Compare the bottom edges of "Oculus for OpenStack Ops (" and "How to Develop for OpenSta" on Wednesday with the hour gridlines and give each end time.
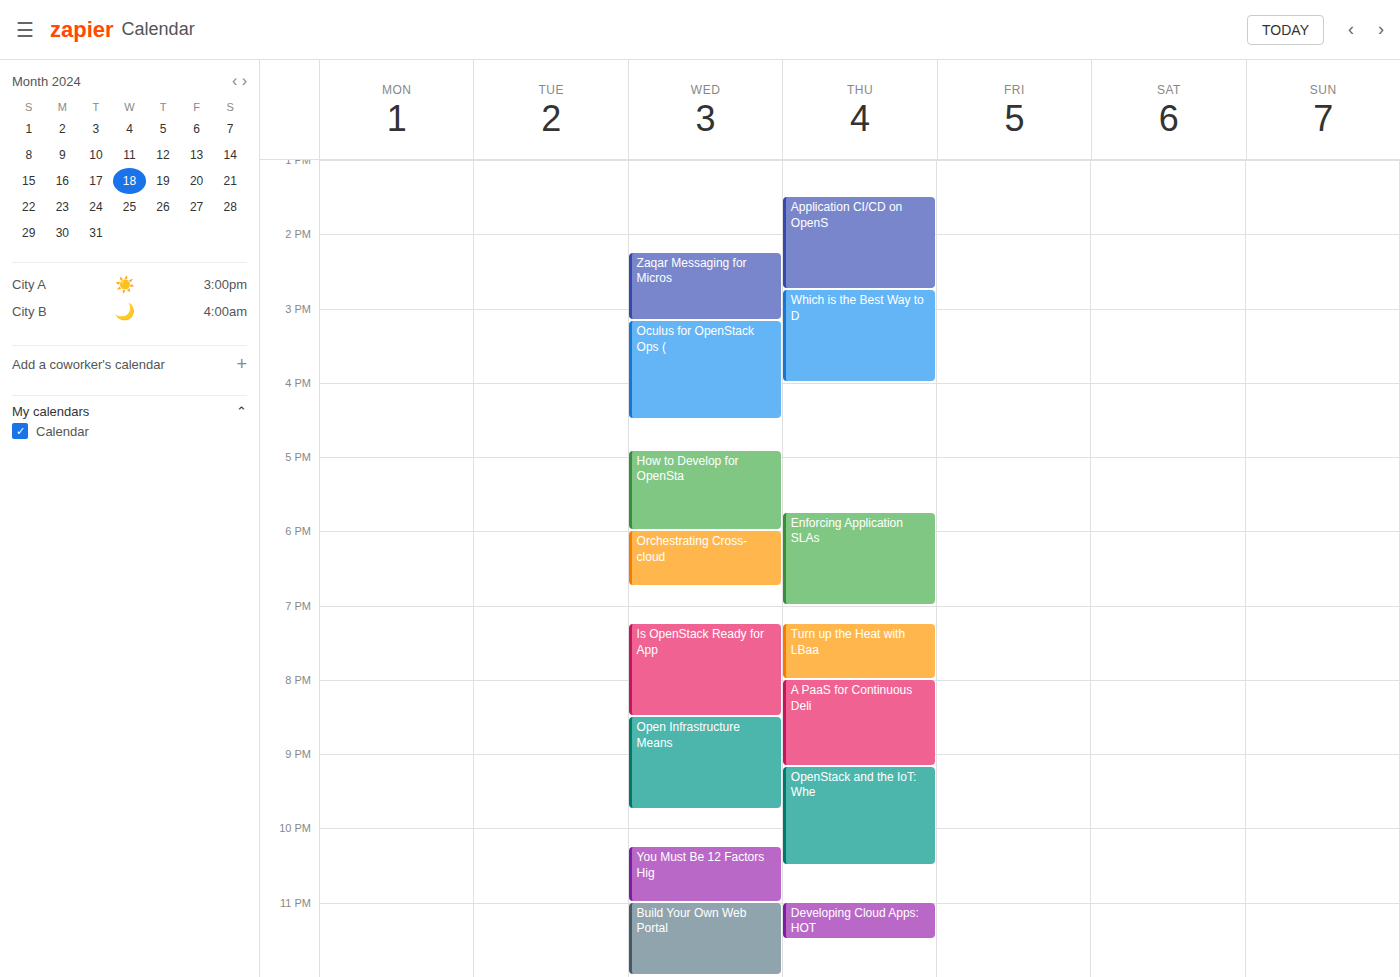
"Oculus for OpenStack Ops (": 4:30 PM, halfway between the 4 PM and 5 PM lines. "How to Develop for OpenSta": 6:00 PM, exactly on the 6 PM line.